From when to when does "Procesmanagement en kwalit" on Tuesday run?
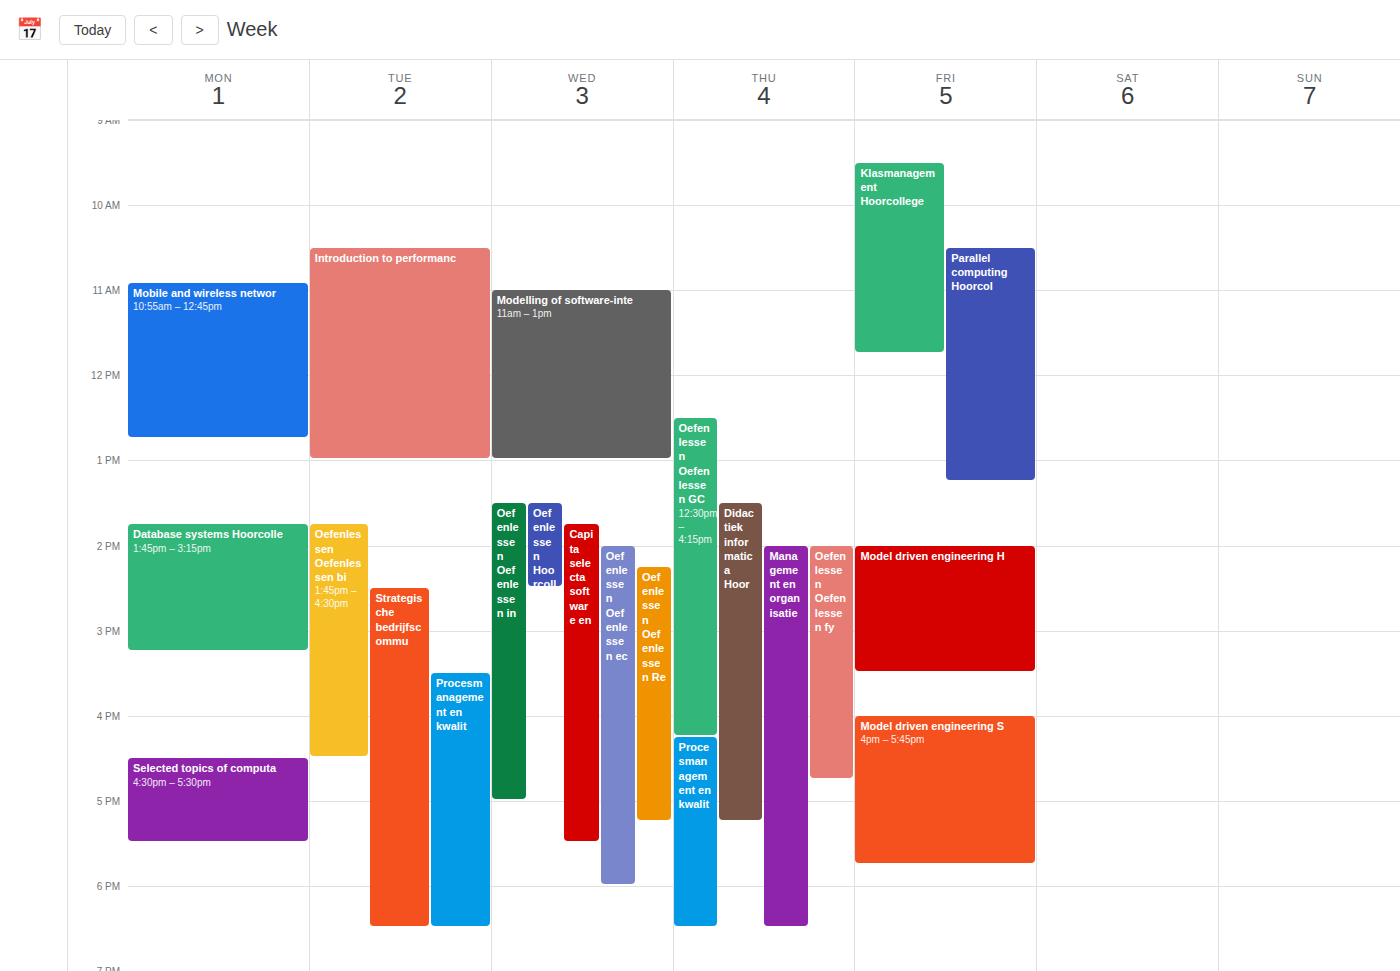
3:30 PM to 6:30 PM